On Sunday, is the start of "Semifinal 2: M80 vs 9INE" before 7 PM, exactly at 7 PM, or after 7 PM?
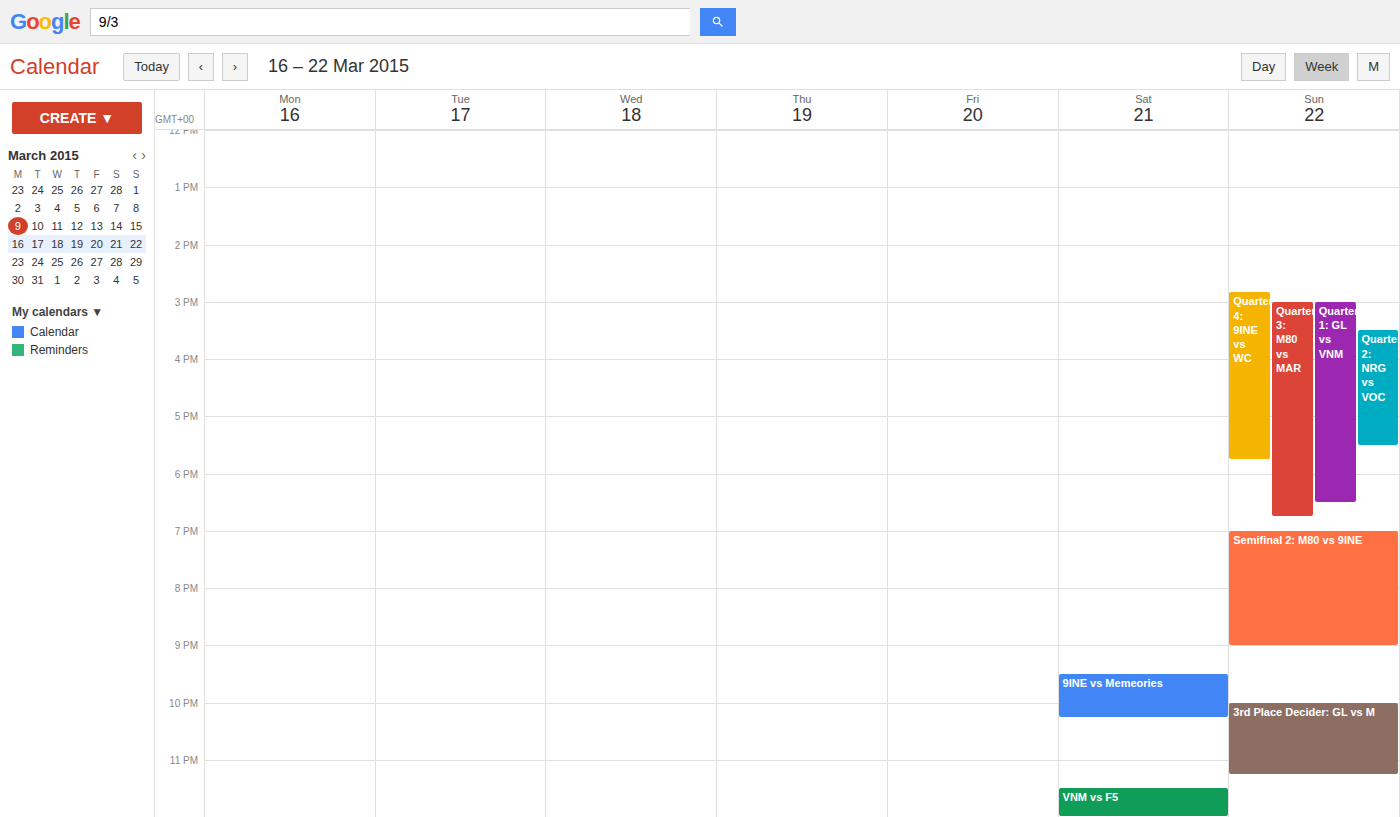
7:00 PM -- exactly at 7 PM, on the 7 PM line.